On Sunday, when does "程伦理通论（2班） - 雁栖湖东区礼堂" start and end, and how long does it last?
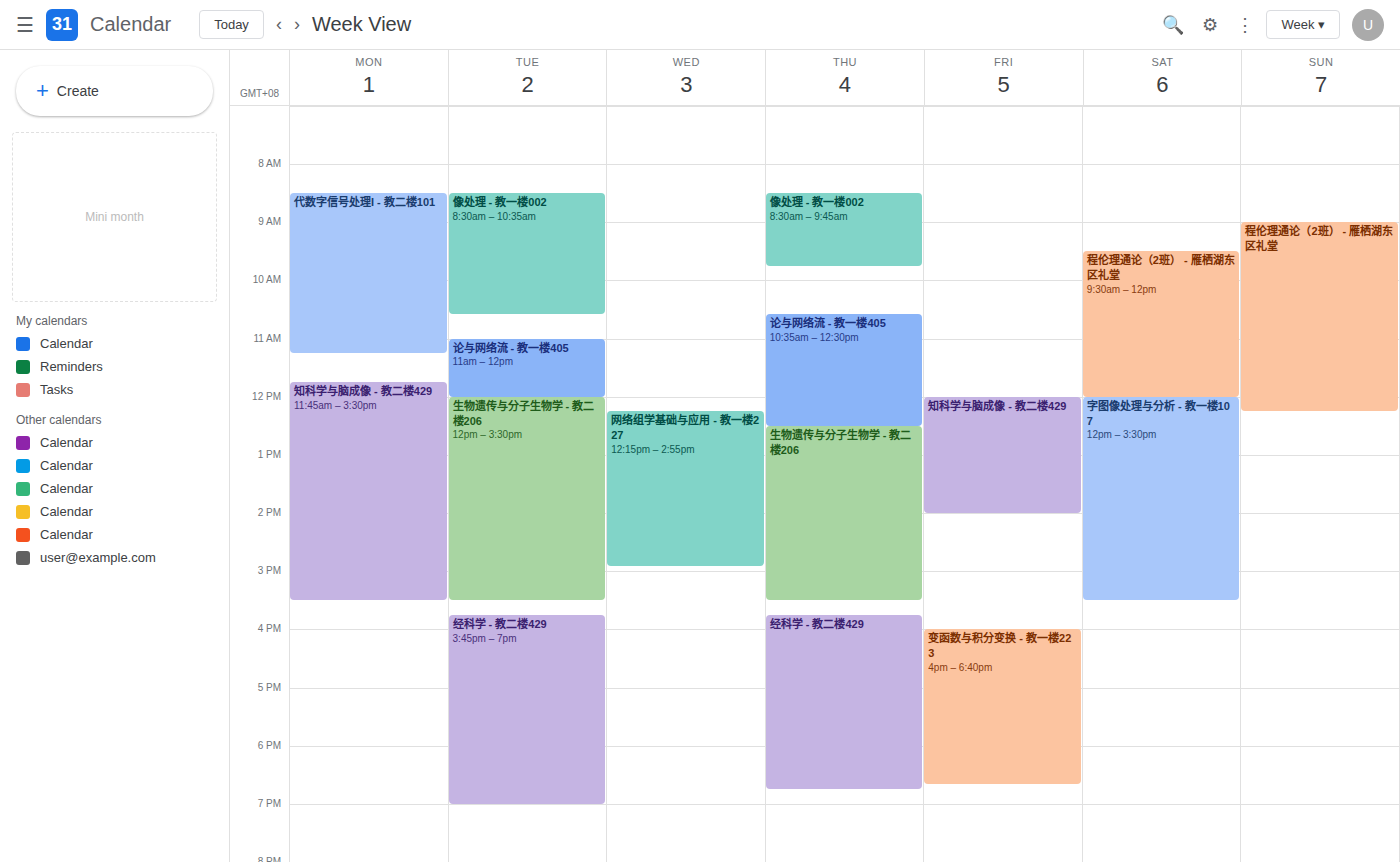
9:00 AM to 12:15 PM, 3 hours 15 minutes